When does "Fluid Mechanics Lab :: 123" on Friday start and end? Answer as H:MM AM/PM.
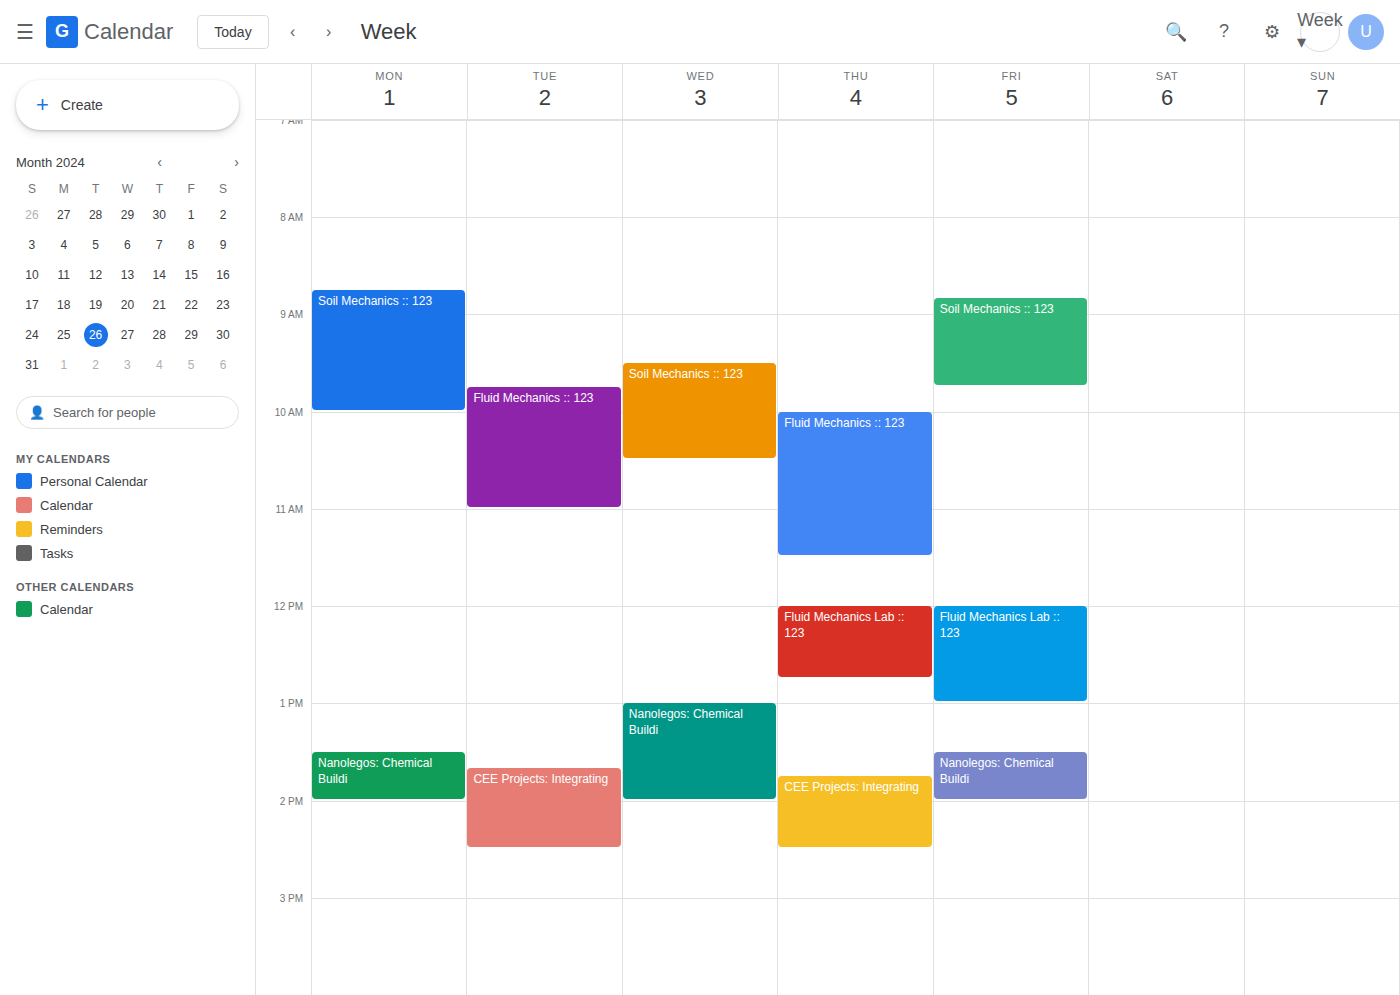
12:00 PM to 1:00 PM